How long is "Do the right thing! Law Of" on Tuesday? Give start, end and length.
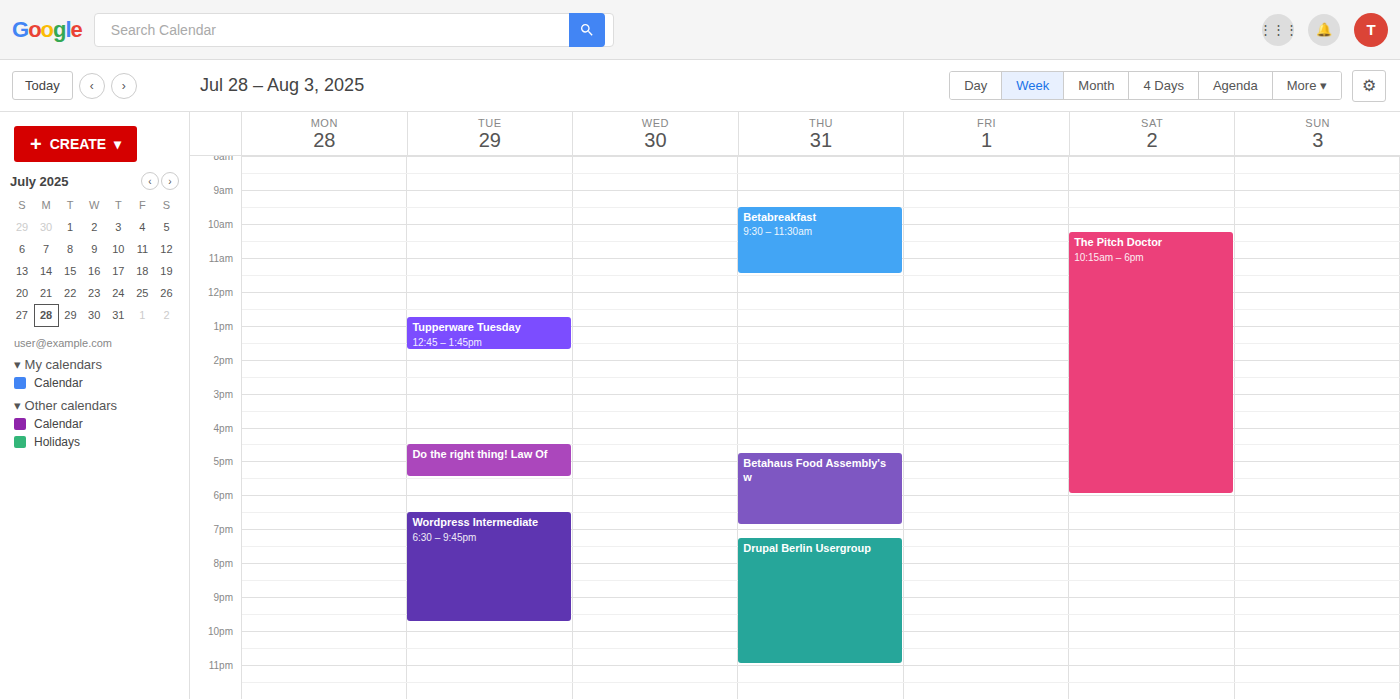
4:30 PM to 5:30 PM, 1 hour